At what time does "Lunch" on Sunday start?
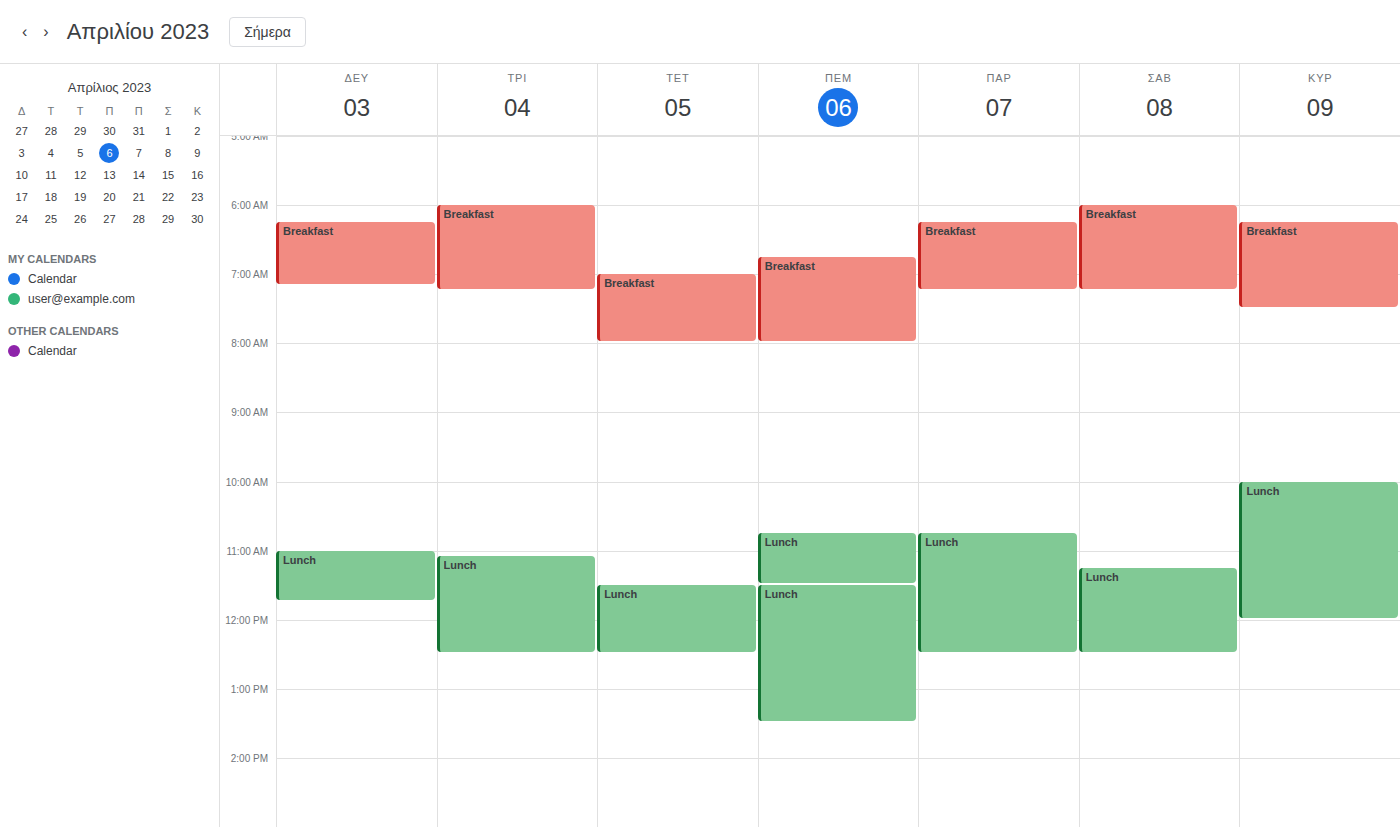
10:00 AM